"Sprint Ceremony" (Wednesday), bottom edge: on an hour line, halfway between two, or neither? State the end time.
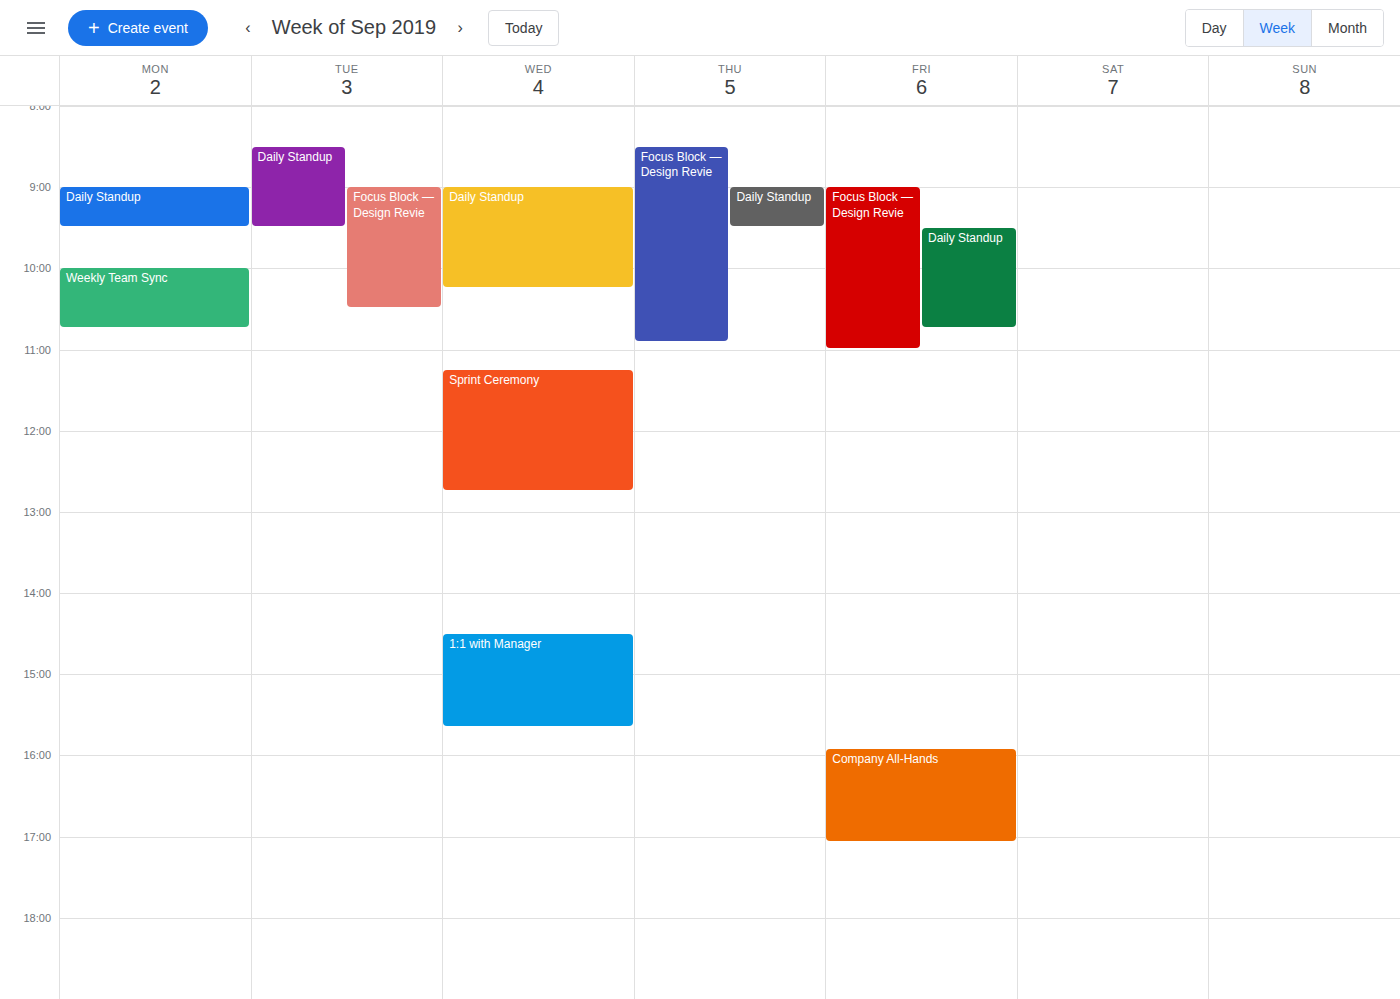
12:45 PM -- neither: three quarters of the way from the 12 PM line to the 1 PM line.